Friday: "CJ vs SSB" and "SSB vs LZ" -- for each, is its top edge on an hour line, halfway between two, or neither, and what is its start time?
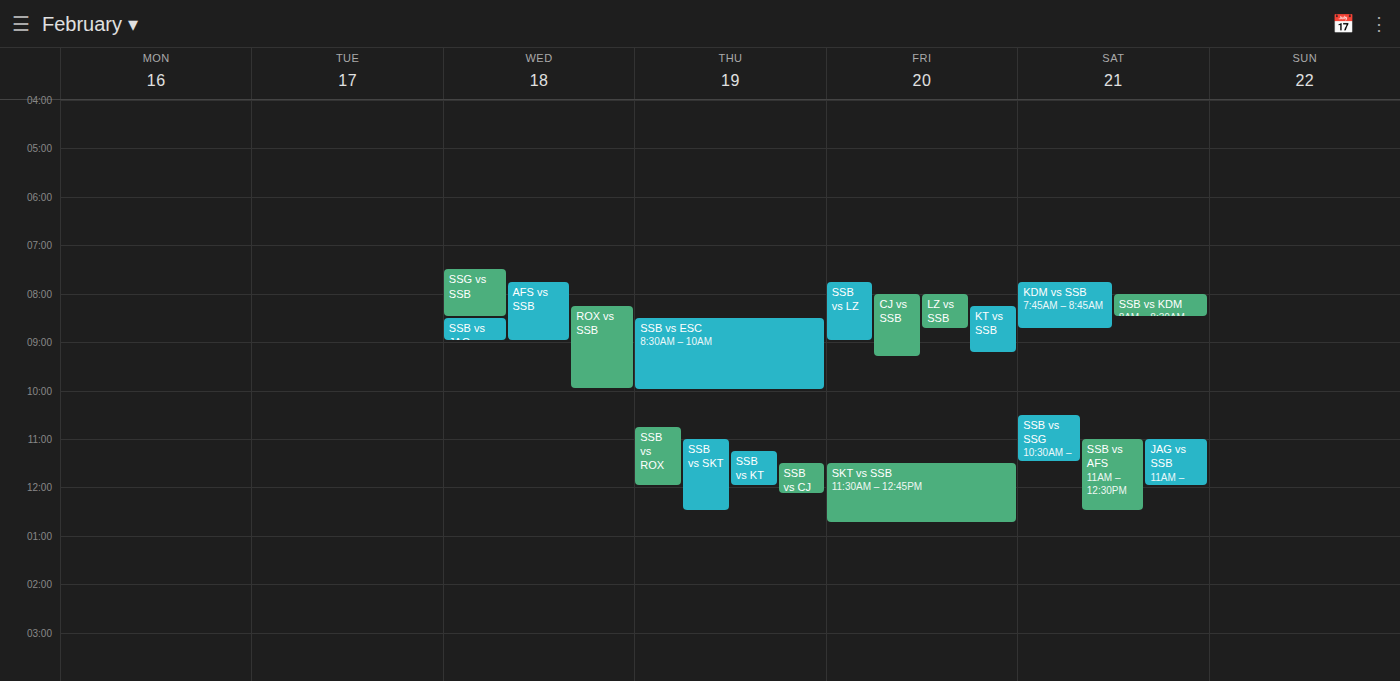
"CJ vs SSB": 8:00 AM, exactly on the 8 AM line. "SSB vs LZ": 7:45 AM, neither: three quarters of the way from the 7 AM line to the 8 AM line.